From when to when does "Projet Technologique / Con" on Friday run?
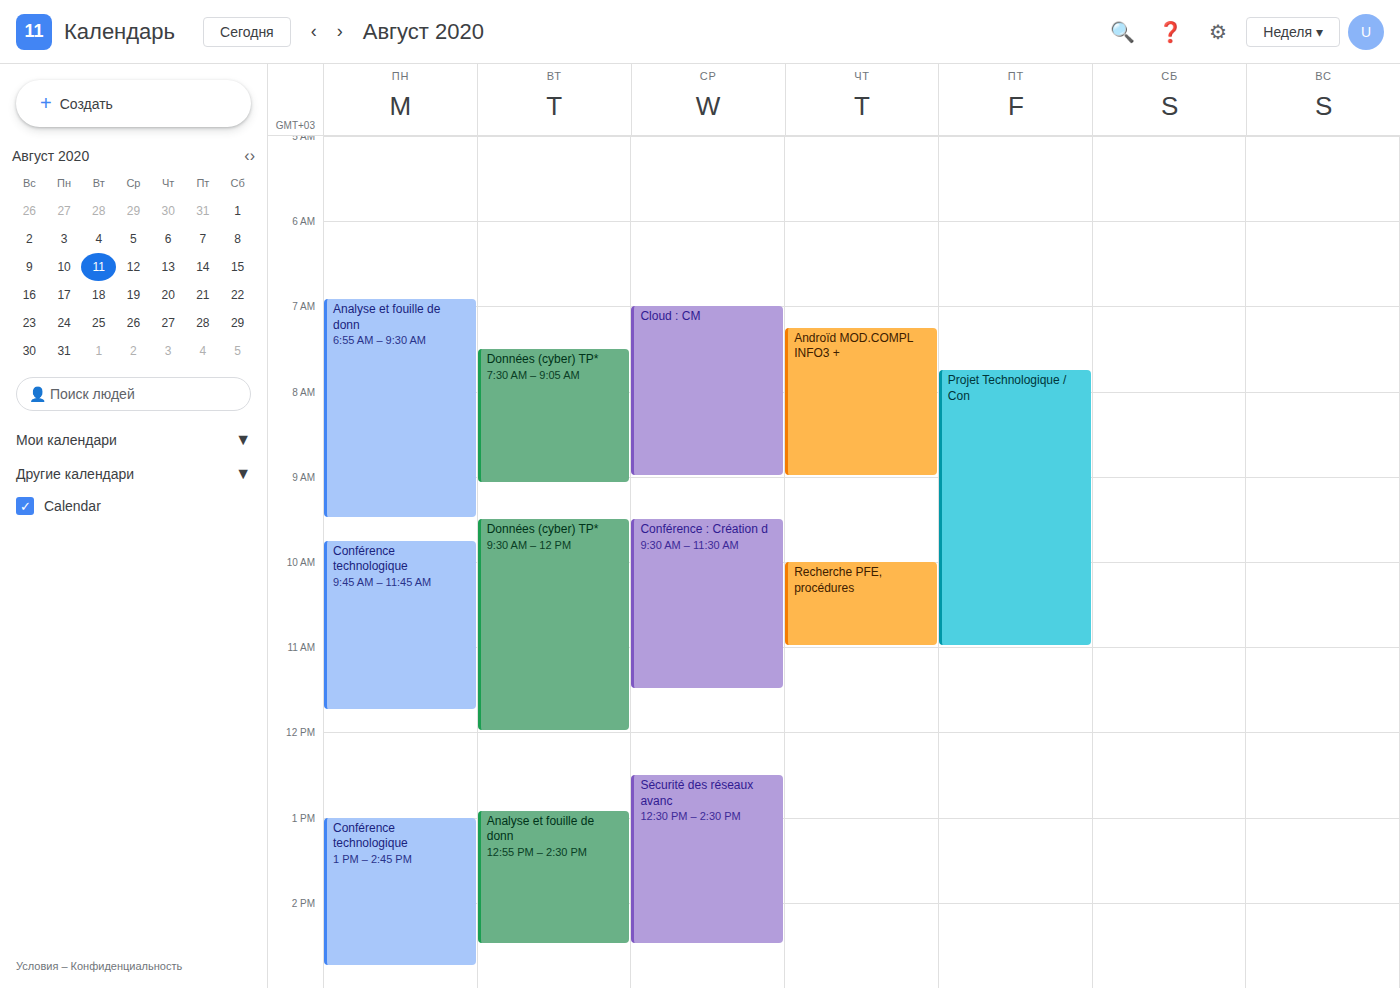
7:45 AM to 11:00 AM